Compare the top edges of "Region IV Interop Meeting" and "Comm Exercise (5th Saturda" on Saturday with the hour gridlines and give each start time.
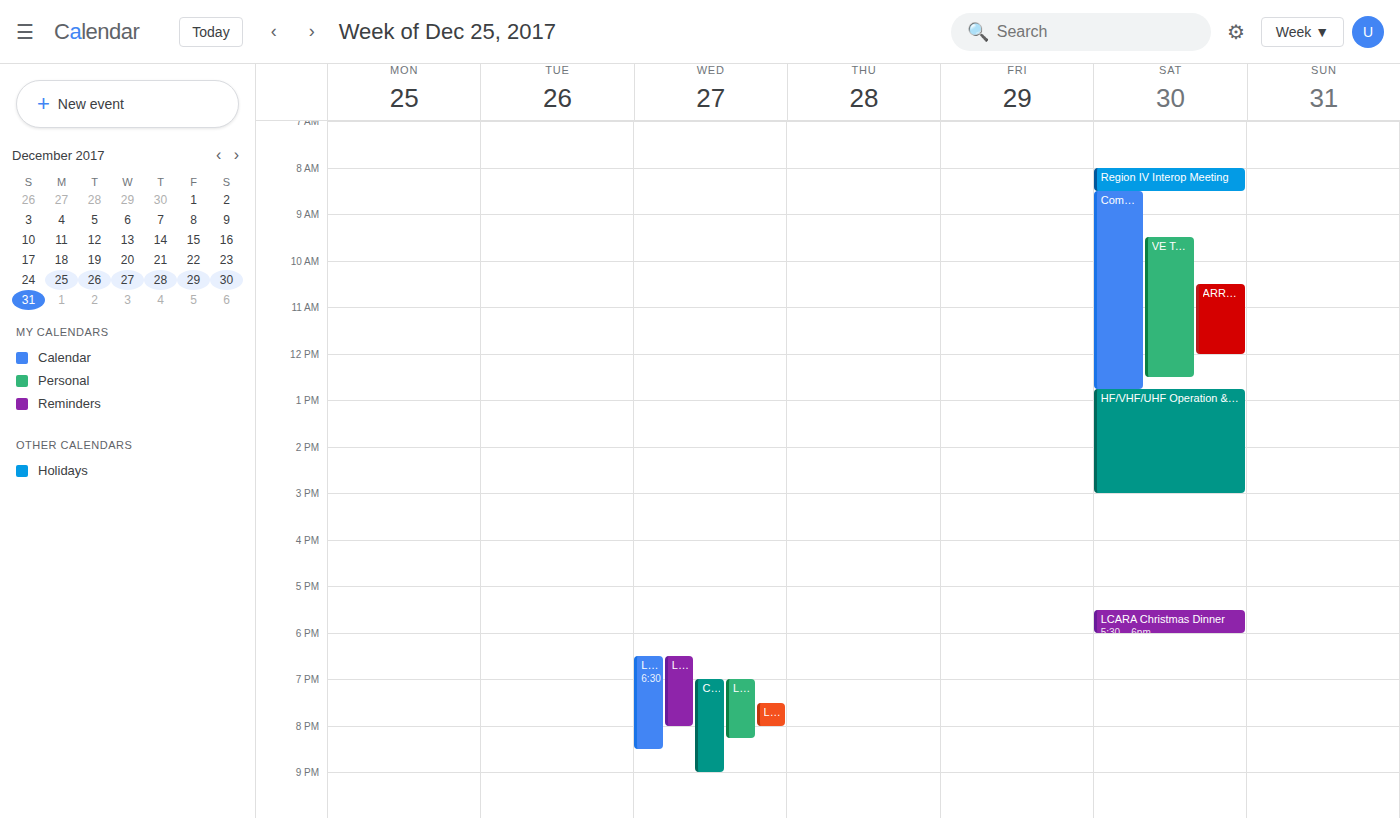
"Region IV Interop Meeting": 8:00 AM, exactly on the 8 AM line. "Comm Exercise (5th Saturda": 8:30 AM, halfway between the 8 AM and 9 AM lines.